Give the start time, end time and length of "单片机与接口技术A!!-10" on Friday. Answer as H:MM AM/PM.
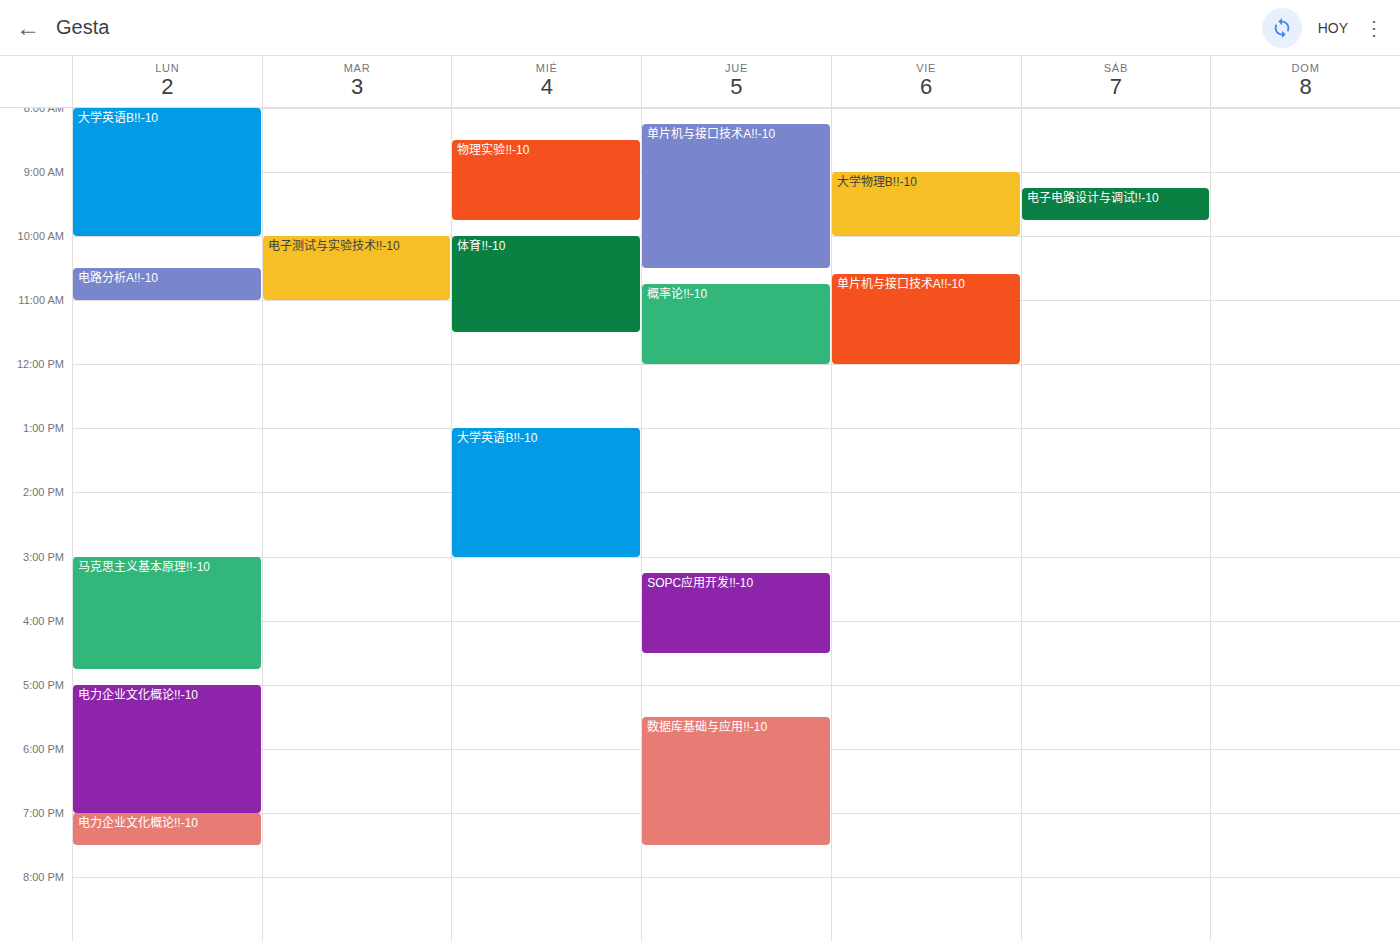
10:35 AM to 12:00 PM, 1 hour 25 minutes